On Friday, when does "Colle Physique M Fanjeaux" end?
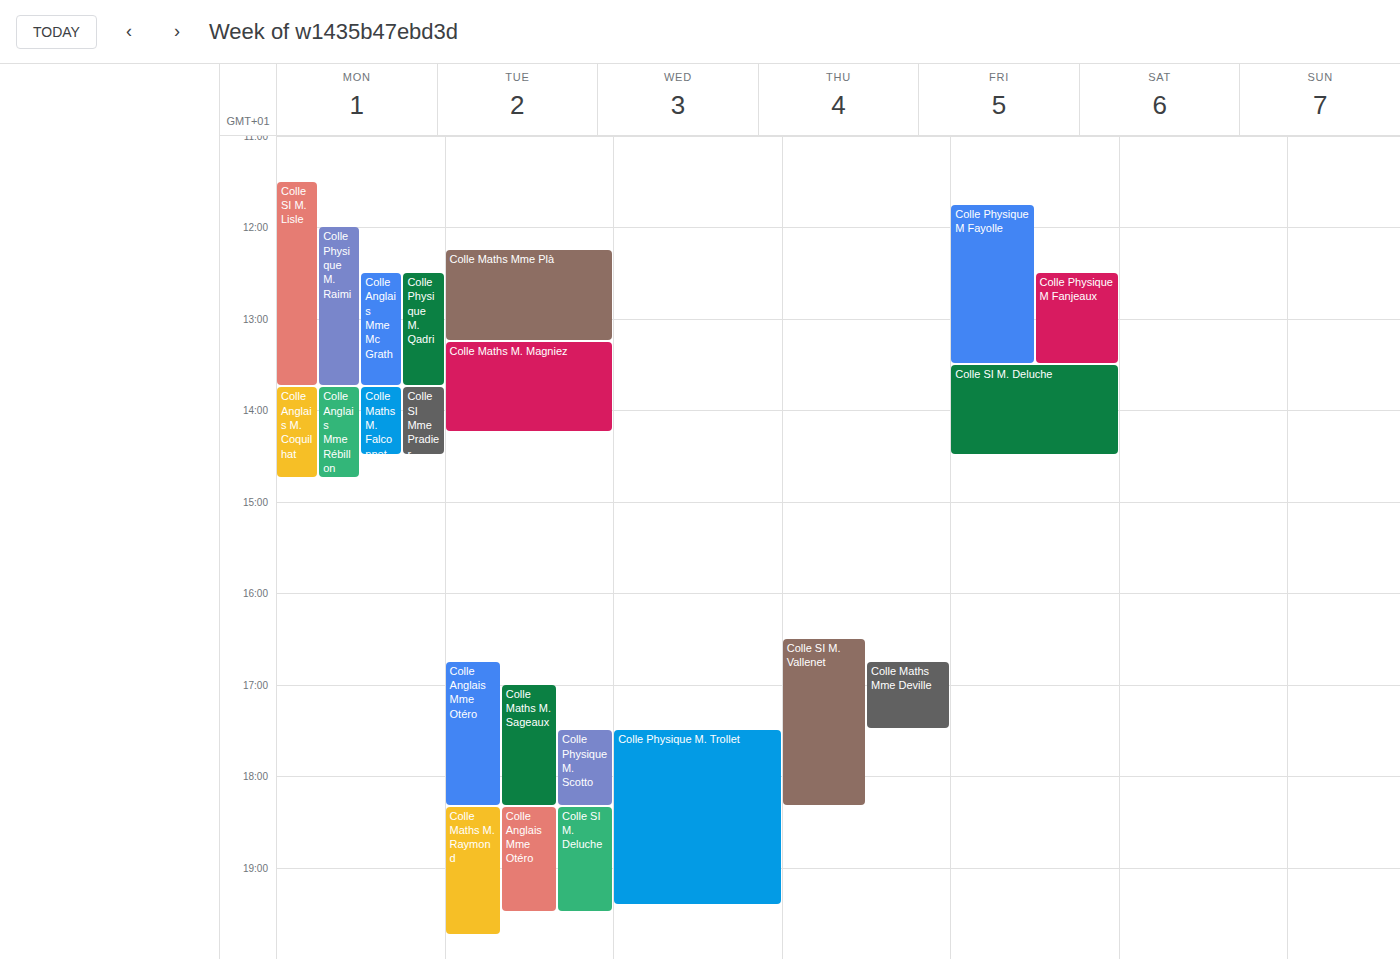
1:30 PM